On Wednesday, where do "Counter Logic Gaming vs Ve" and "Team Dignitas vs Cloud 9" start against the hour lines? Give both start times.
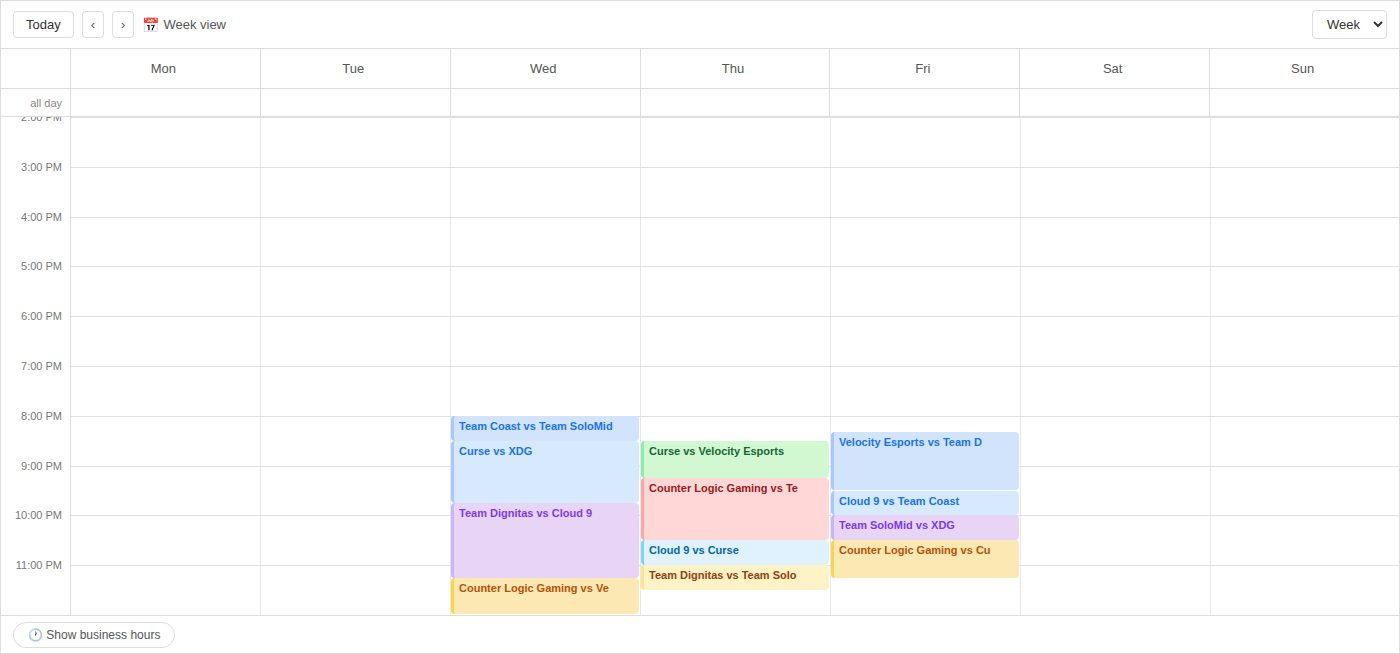
"Counter Logic Gaming vs Ve": 11:15 PM, neither: a quarter of the way from the 11 PM line to the 12 AM line. "Team Dignitas vs Cloud 9": 9:45 PM, neither: three quarters of the way from the 9 PM line to the 10 PM line.